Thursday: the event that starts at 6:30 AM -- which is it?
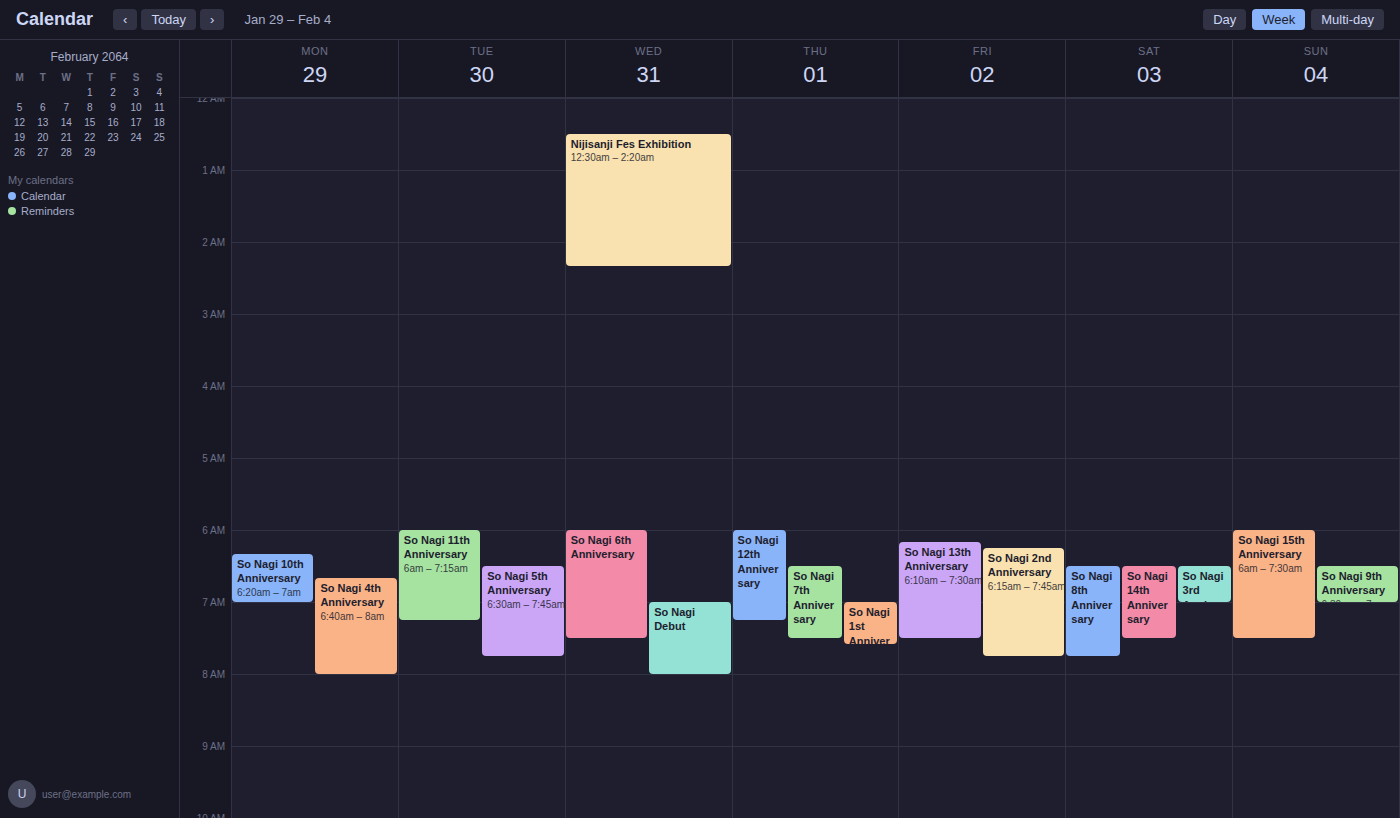
"So Nagi 7th Anniversary"